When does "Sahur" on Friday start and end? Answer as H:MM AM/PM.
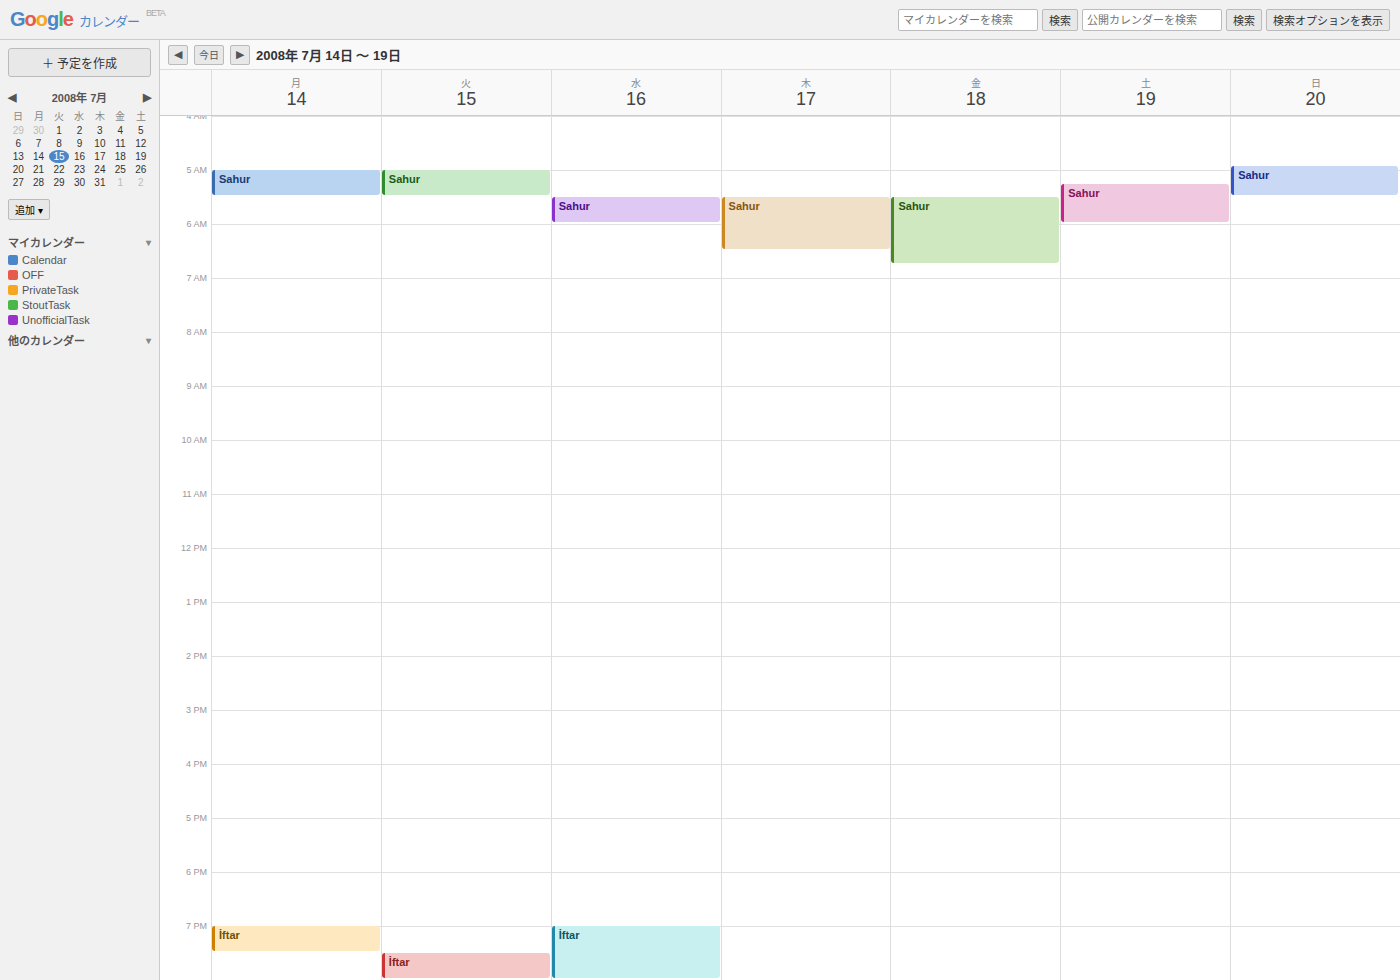
5:30 AM to 6:45 AM